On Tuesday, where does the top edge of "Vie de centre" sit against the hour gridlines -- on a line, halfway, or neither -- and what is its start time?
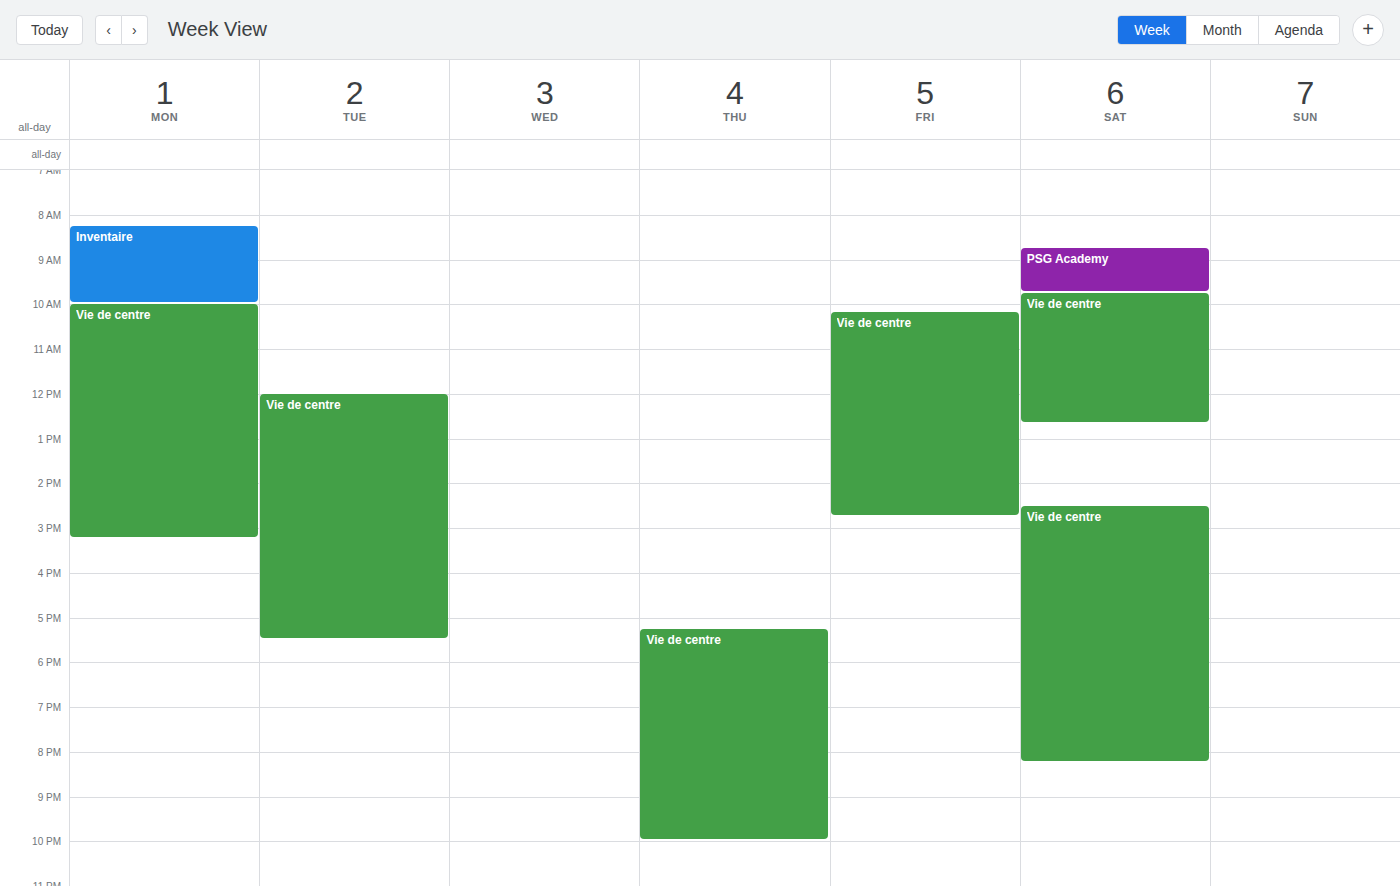
12:00 -- exactly on the 12:00 line.